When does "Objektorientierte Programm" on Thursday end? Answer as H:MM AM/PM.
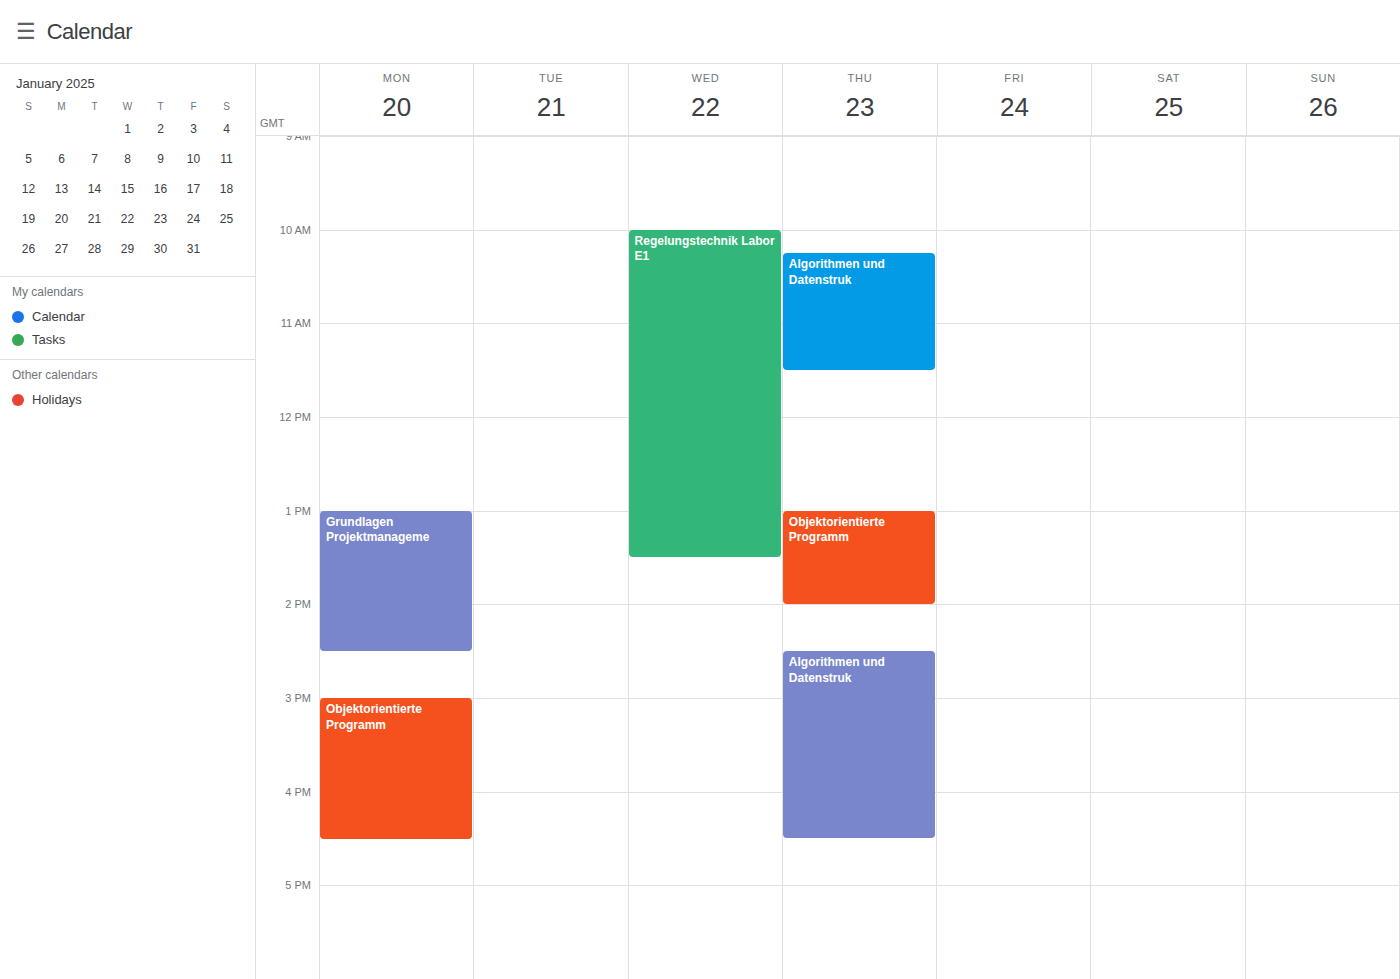
2:00 PM